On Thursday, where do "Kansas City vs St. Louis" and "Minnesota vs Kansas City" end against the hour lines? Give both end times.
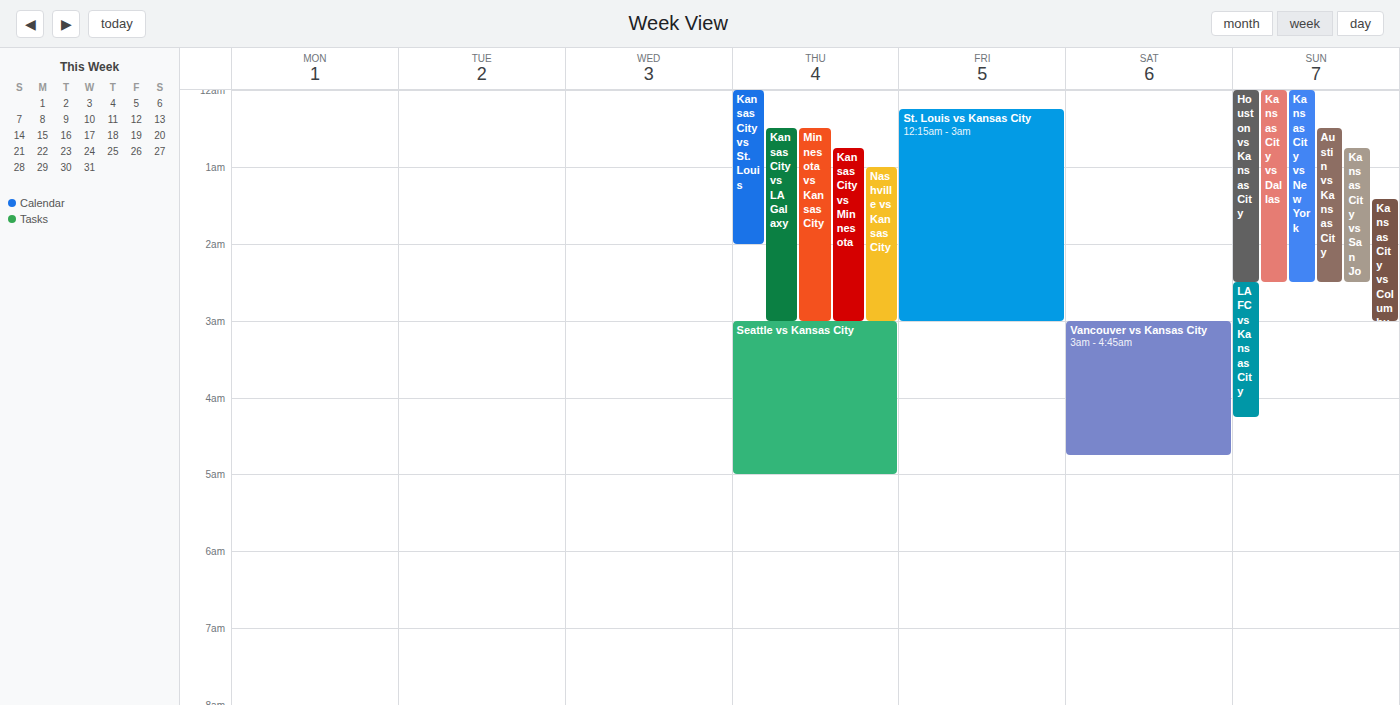
"Kansas City vs St. Louis": 2:00 AM, exactly on the 2 AM line. "Minnesota vs Kansas City": 3:00 AM, exactly on the 3 AM line.